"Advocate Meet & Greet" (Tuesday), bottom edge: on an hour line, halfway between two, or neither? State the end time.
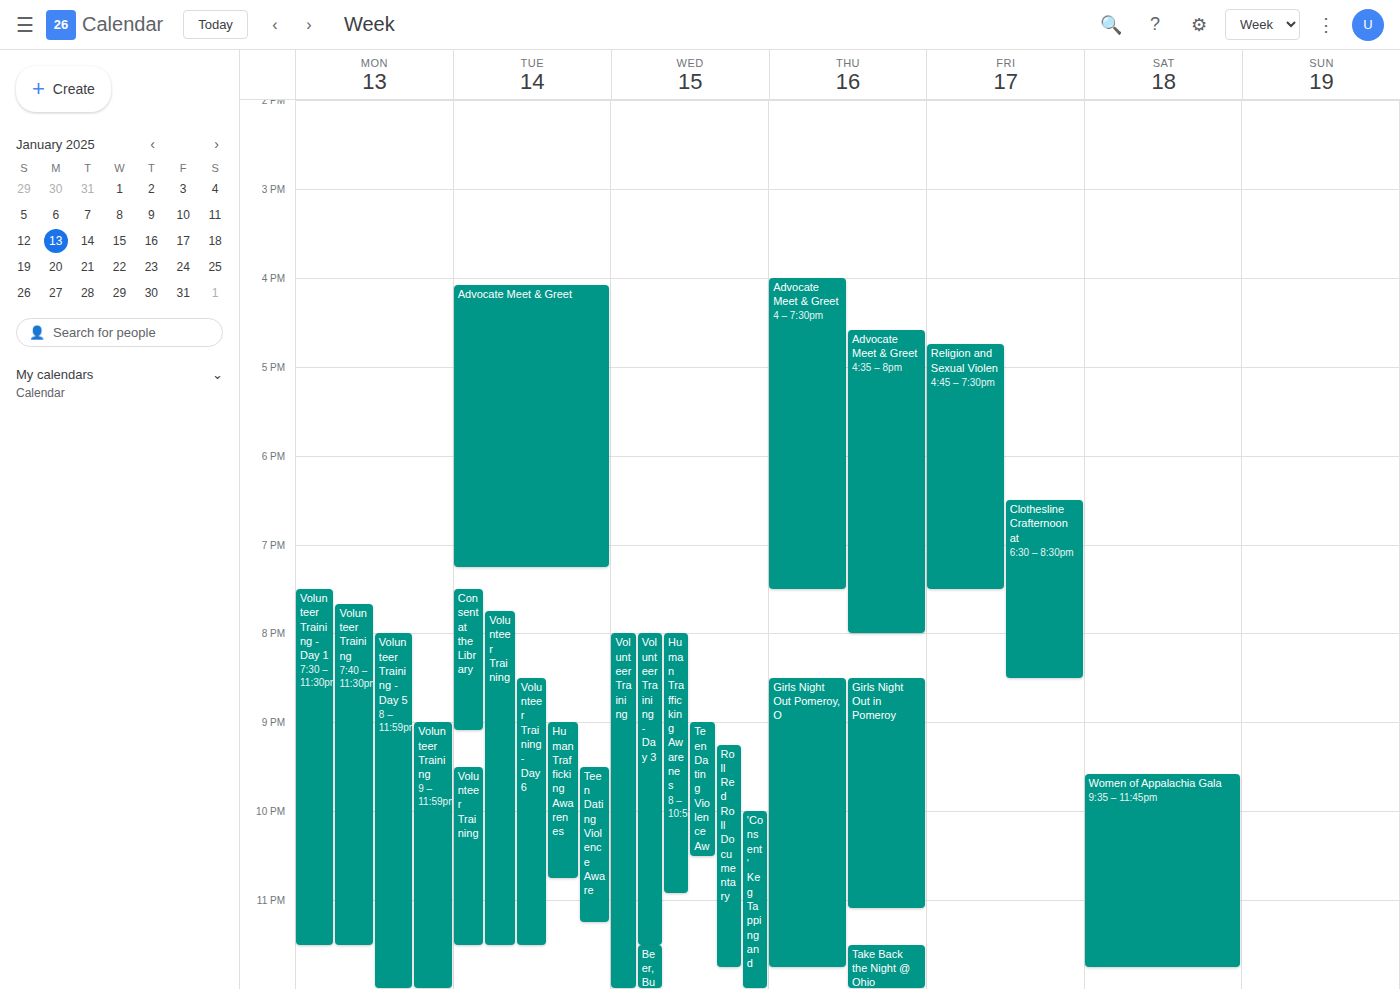
7:15 PM -- neither: a quarter of the way from the 7 PM line to the 8 PM line.